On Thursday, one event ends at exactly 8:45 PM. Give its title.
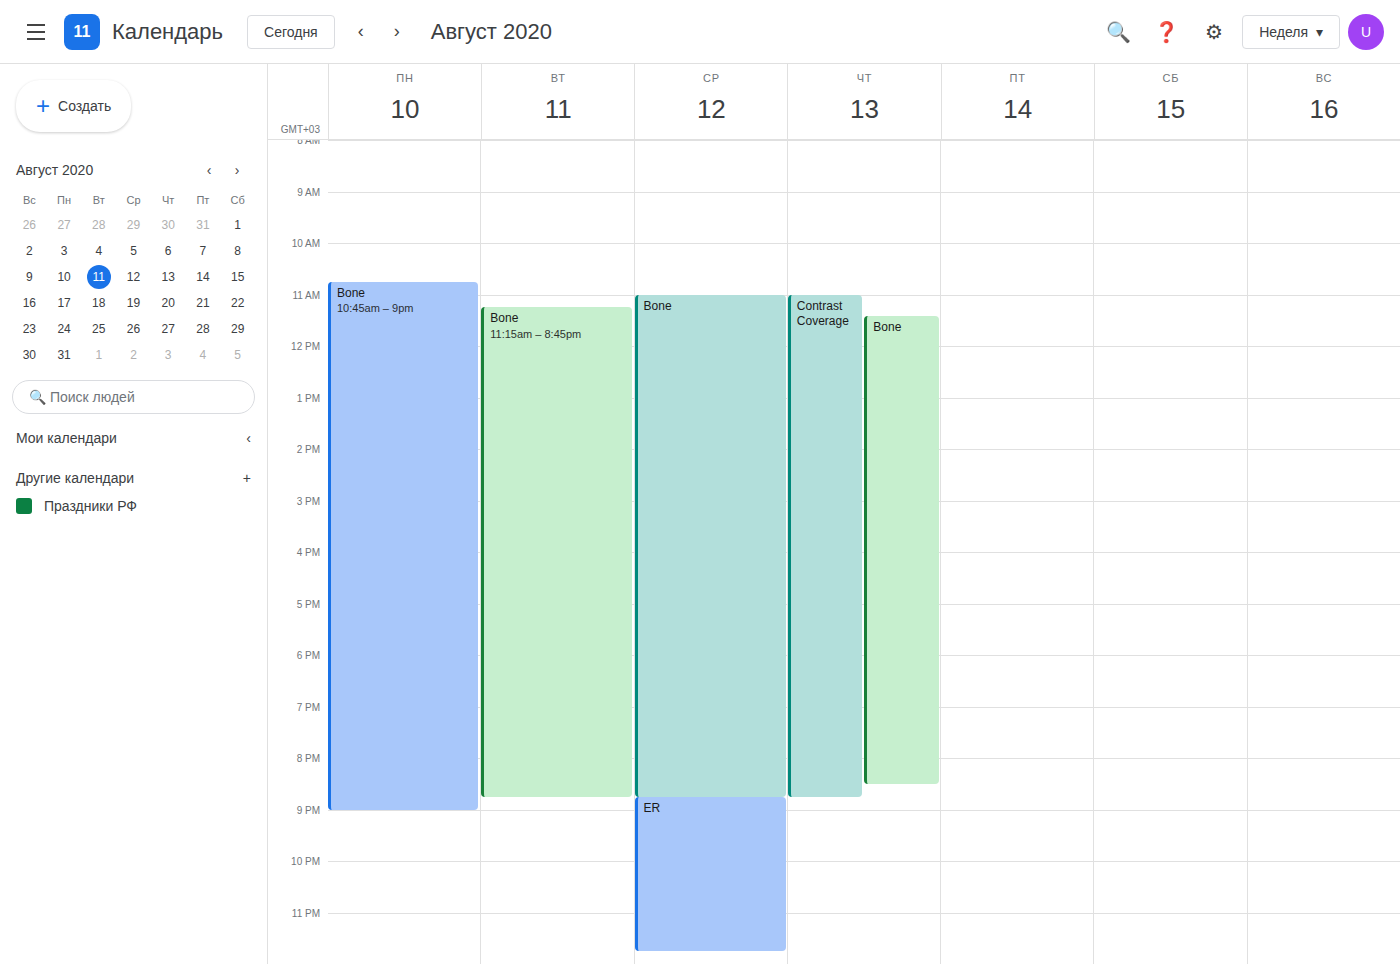
"Contrast Coverage"